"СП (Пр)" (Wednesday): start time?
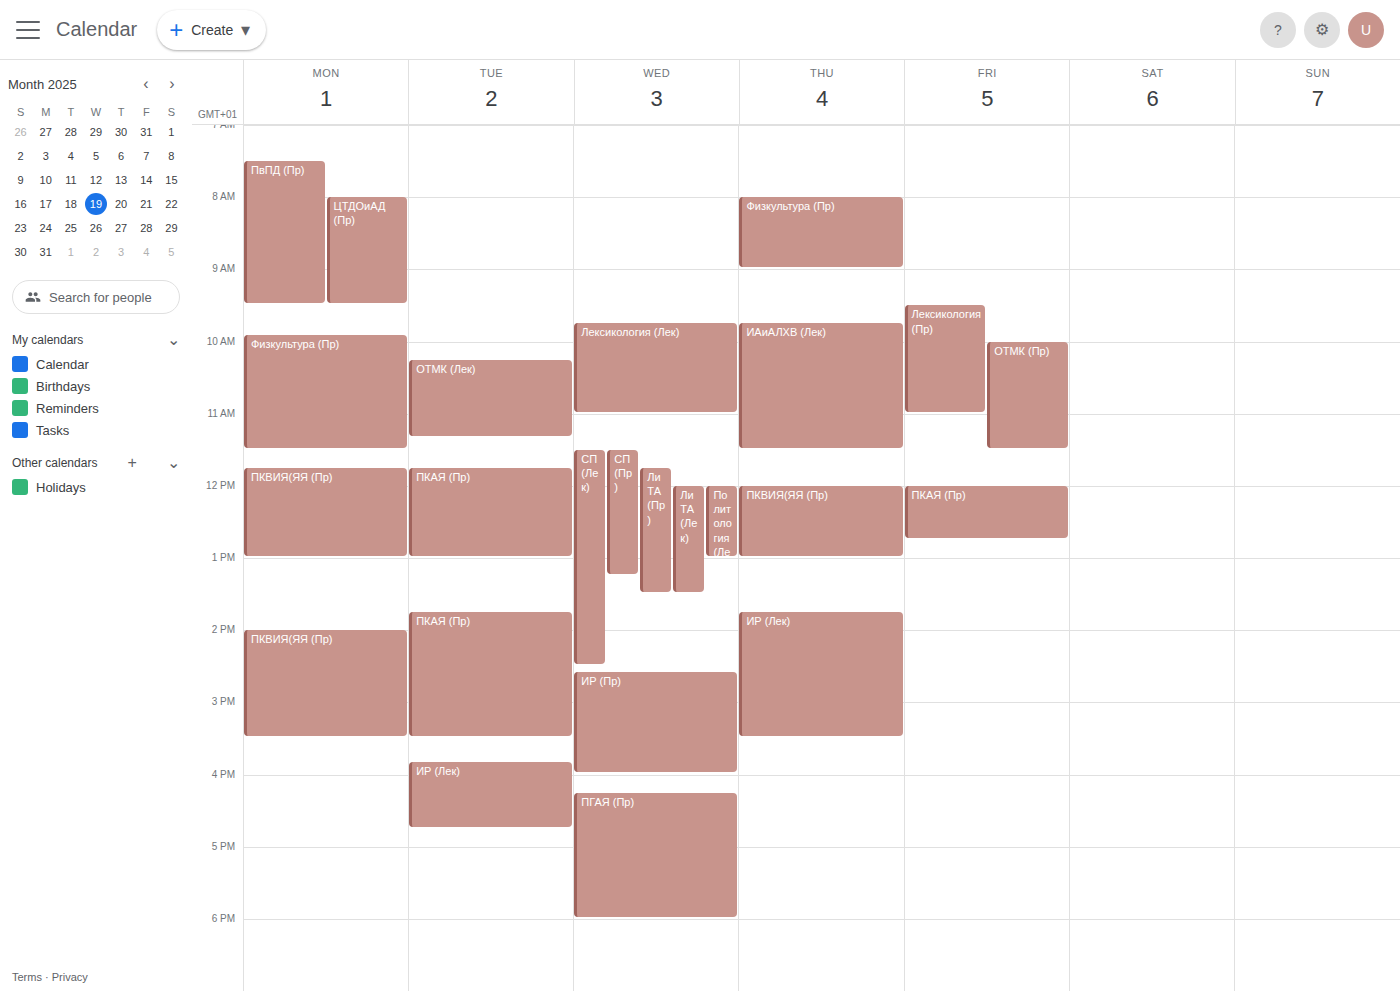
11:30 AM